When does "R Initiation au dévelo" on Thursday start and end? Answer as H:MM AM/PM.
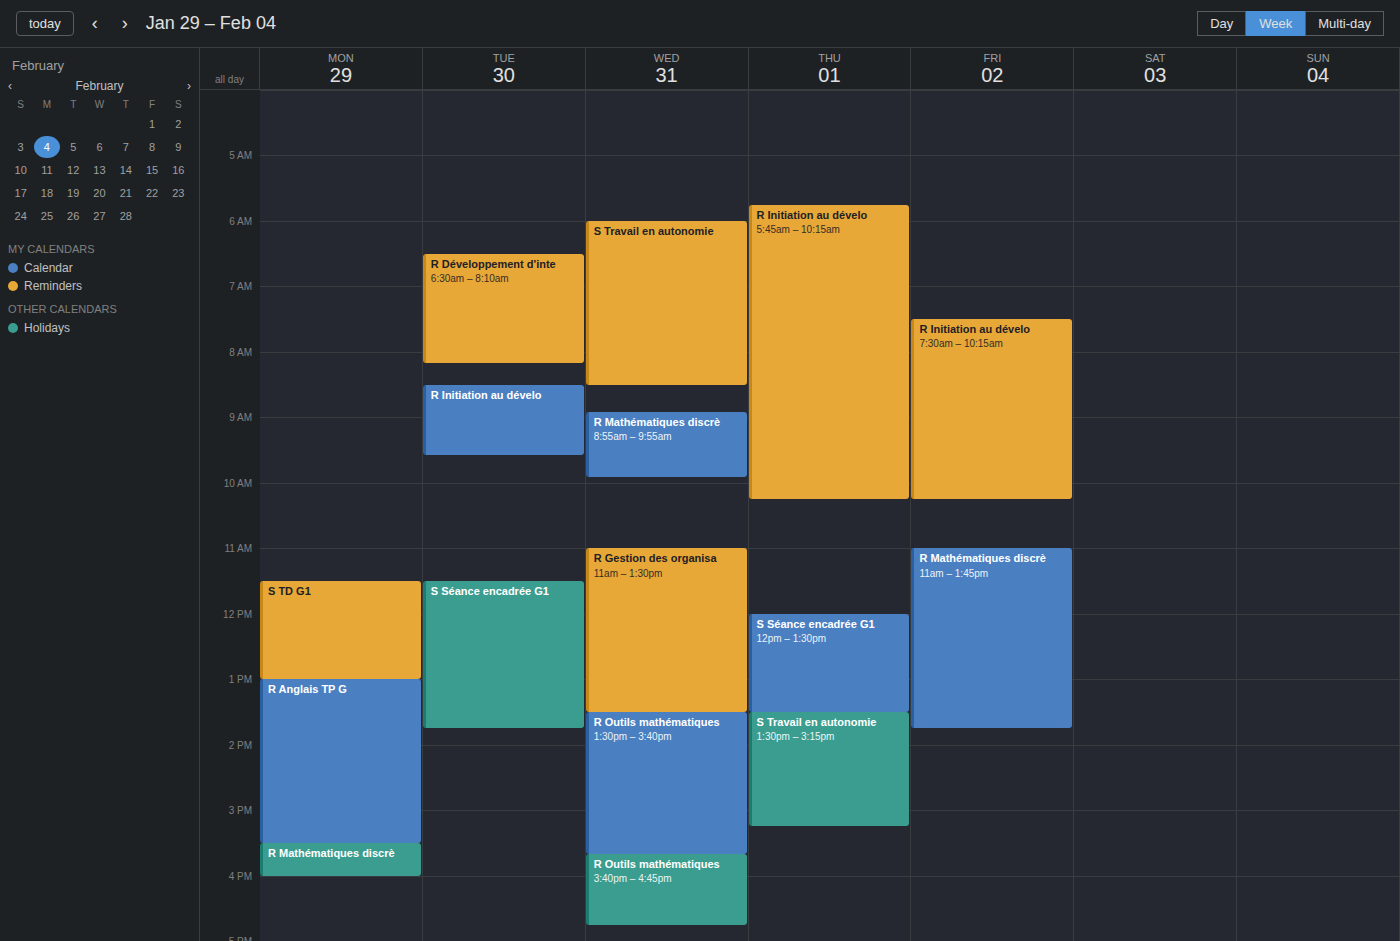
5:45 AM to 10:15 AM